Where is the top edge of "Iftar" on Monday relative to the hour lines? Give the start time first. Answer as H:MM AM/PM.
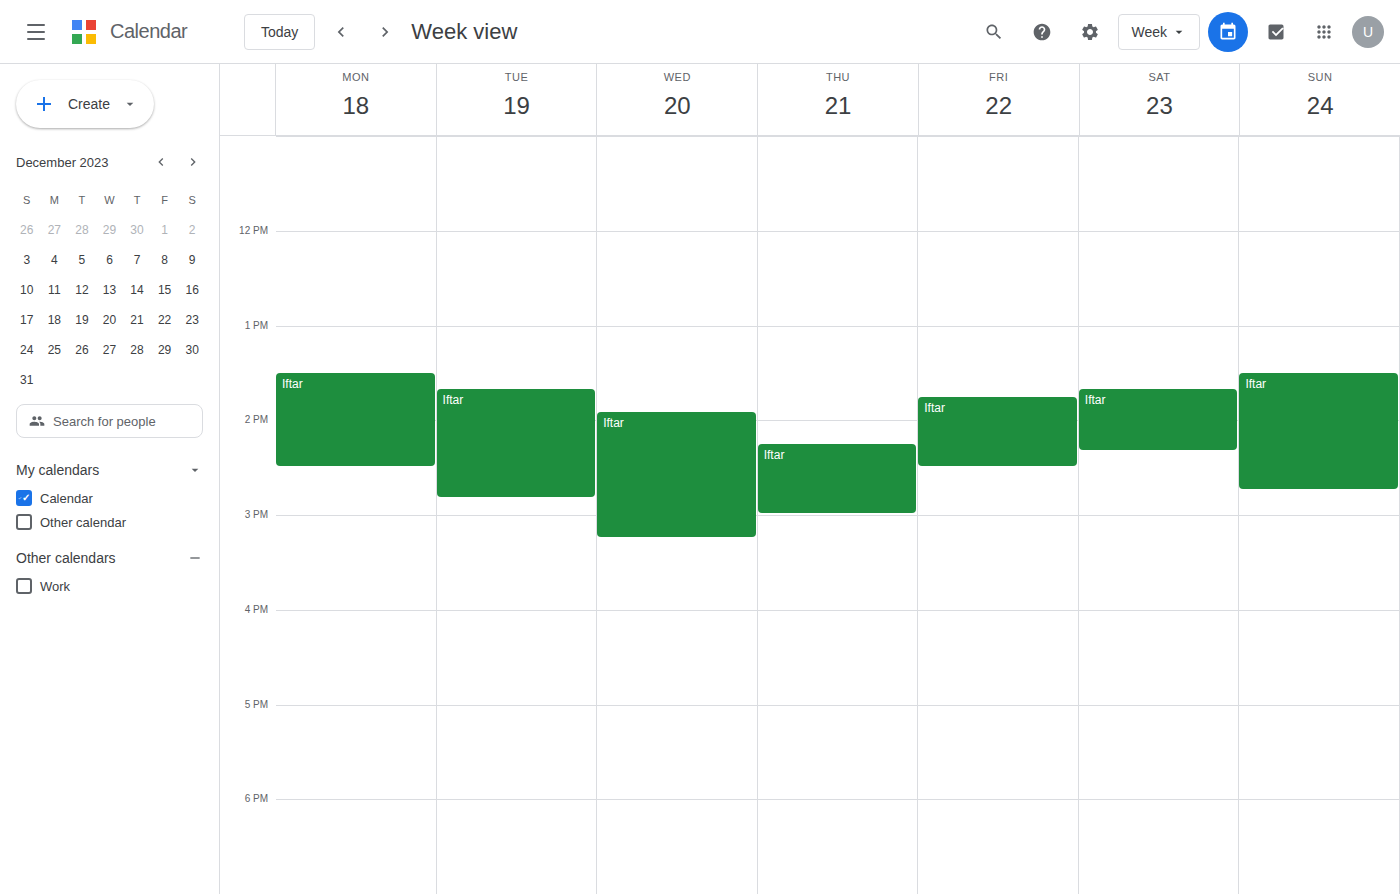
1:30 PM -- halfway between the 1 PM and 2 PM lines.